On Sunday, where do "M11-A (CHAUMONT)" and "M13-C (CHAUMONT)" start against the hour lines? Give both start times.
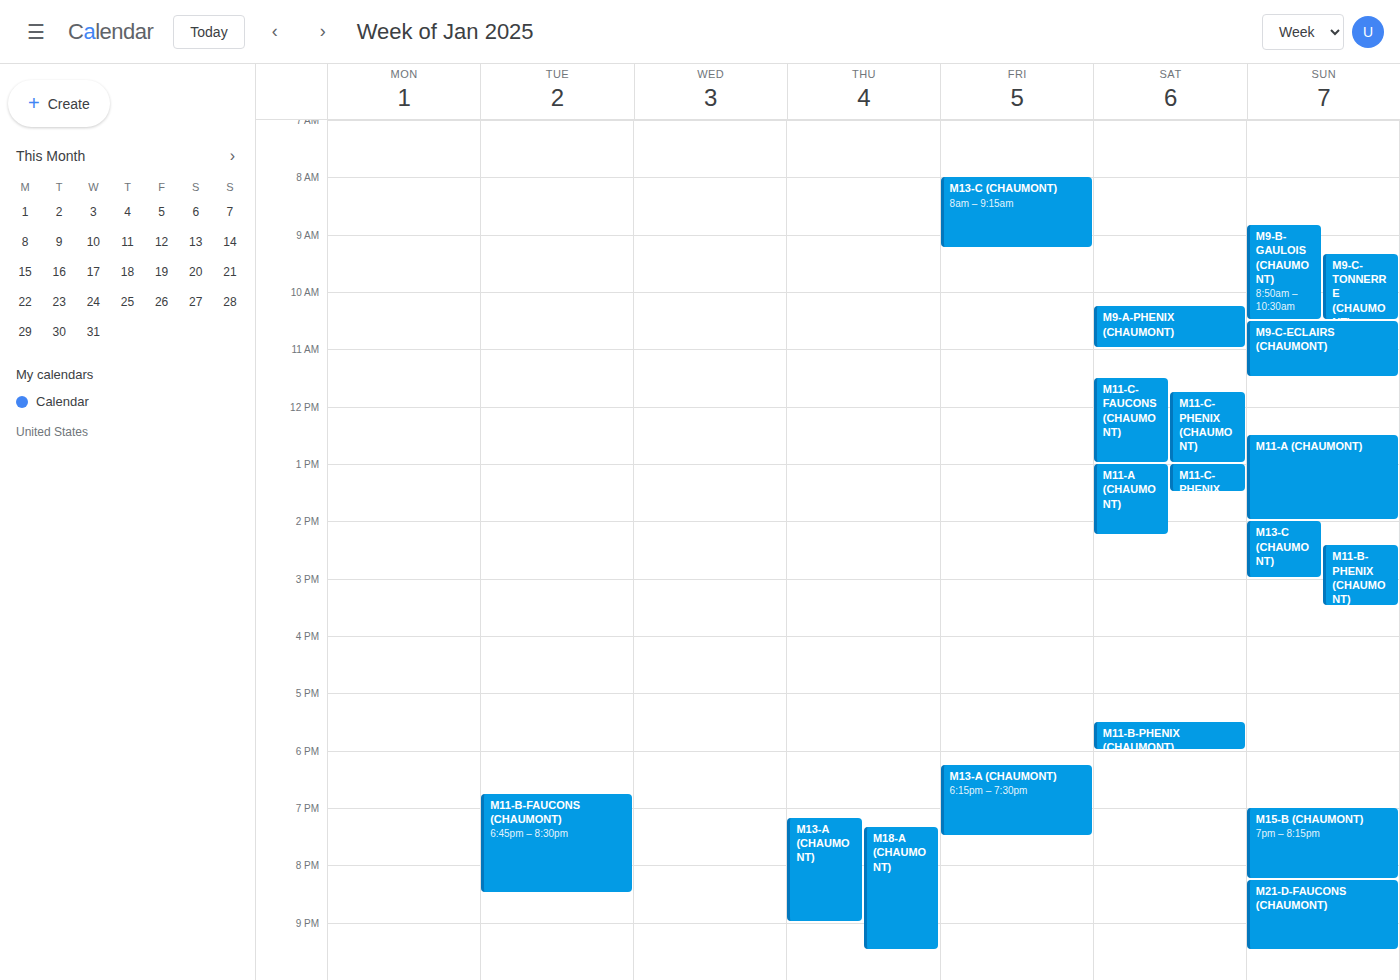
"M11-A (CHAUMONT)": 12:30 PM, halfway between the 12 PM and 1 PM lines. "M13-C (CHAUMONT)": 2:00 PM, exactly on the 2 PM line.